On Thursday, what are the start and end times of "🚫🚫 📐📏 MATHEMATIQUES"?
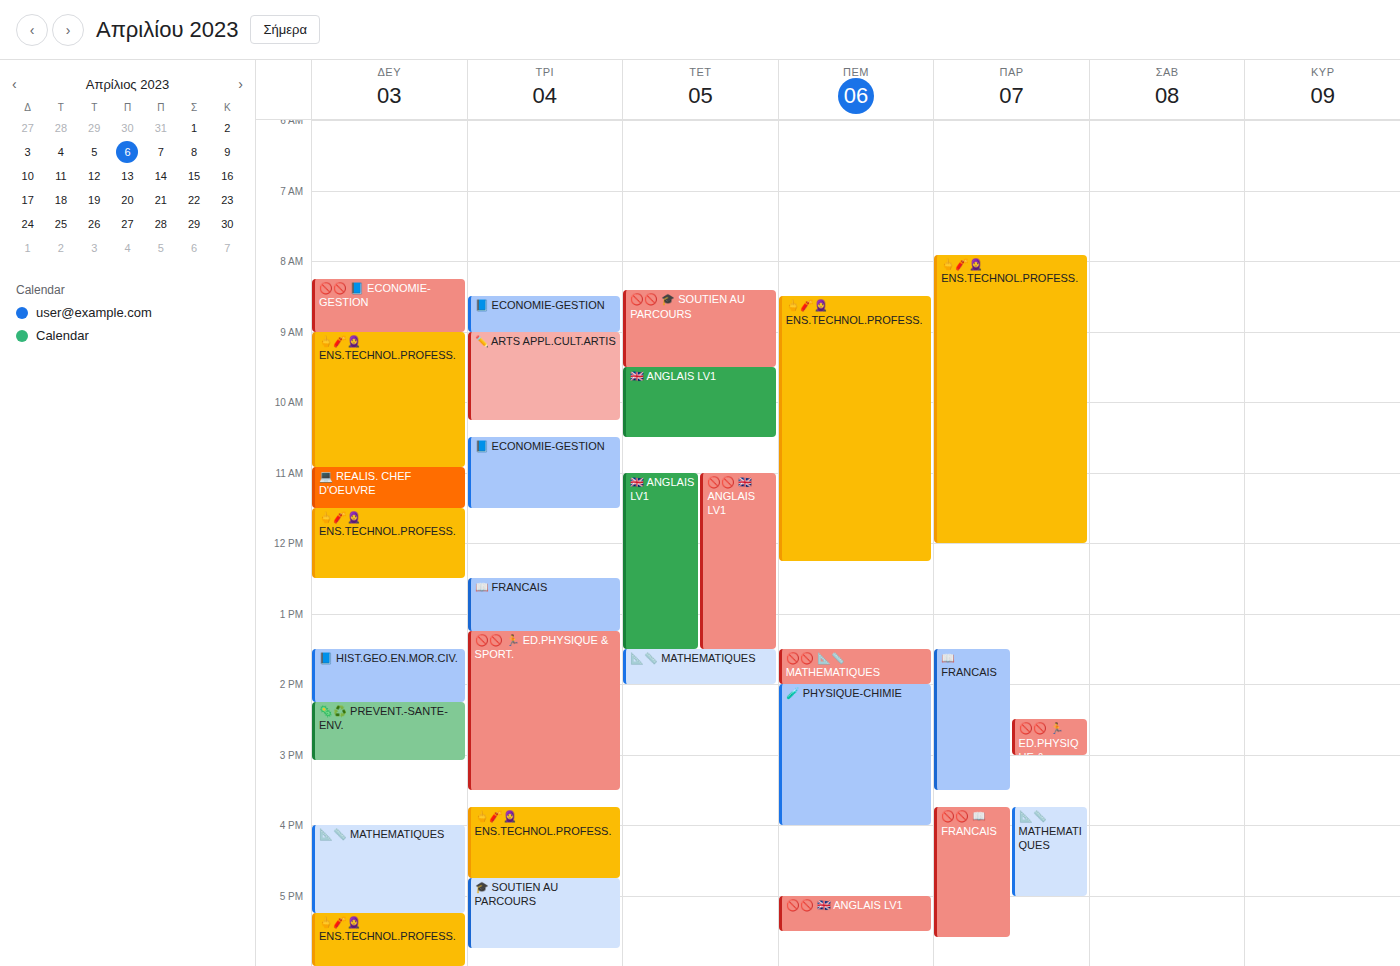
1:30 PM to 2:00 PM